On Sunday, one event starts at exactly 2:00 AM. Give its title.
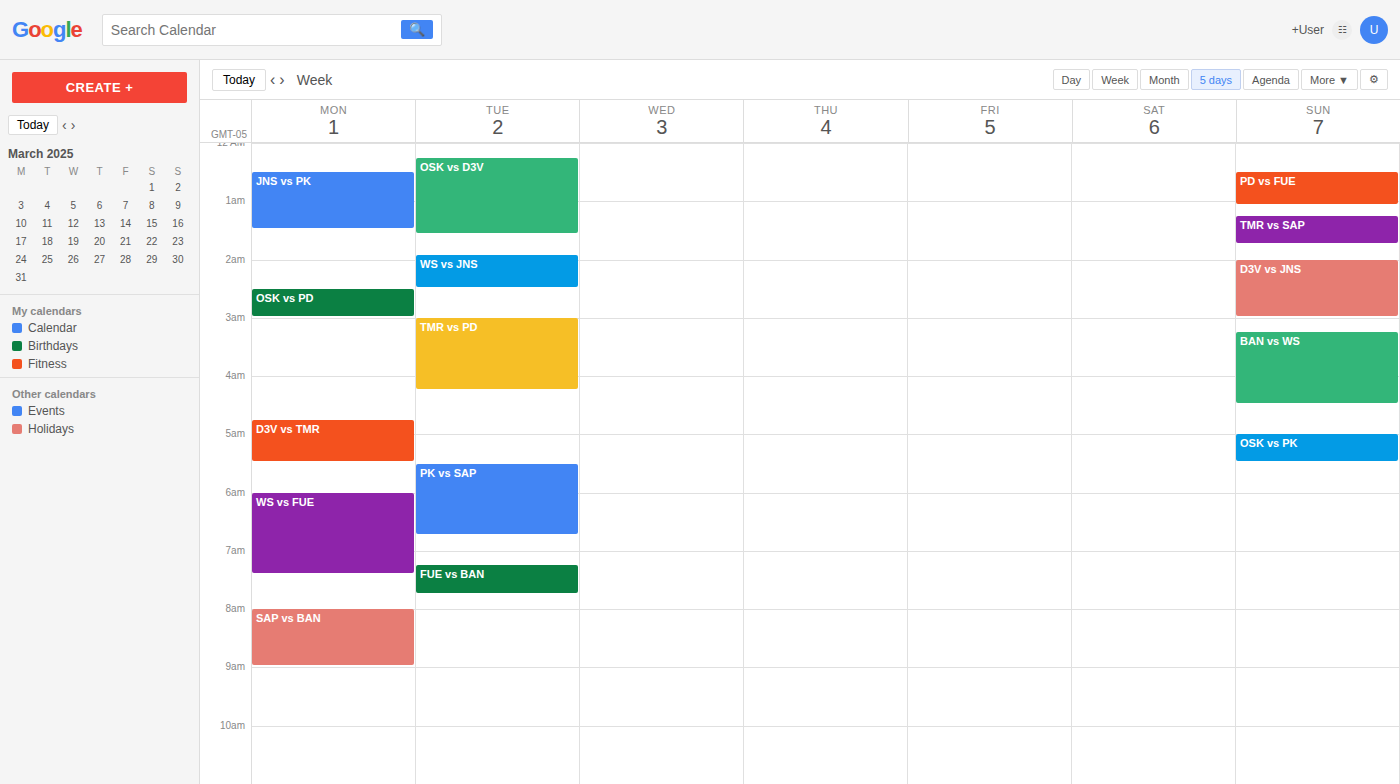
"D3V vs JNS"